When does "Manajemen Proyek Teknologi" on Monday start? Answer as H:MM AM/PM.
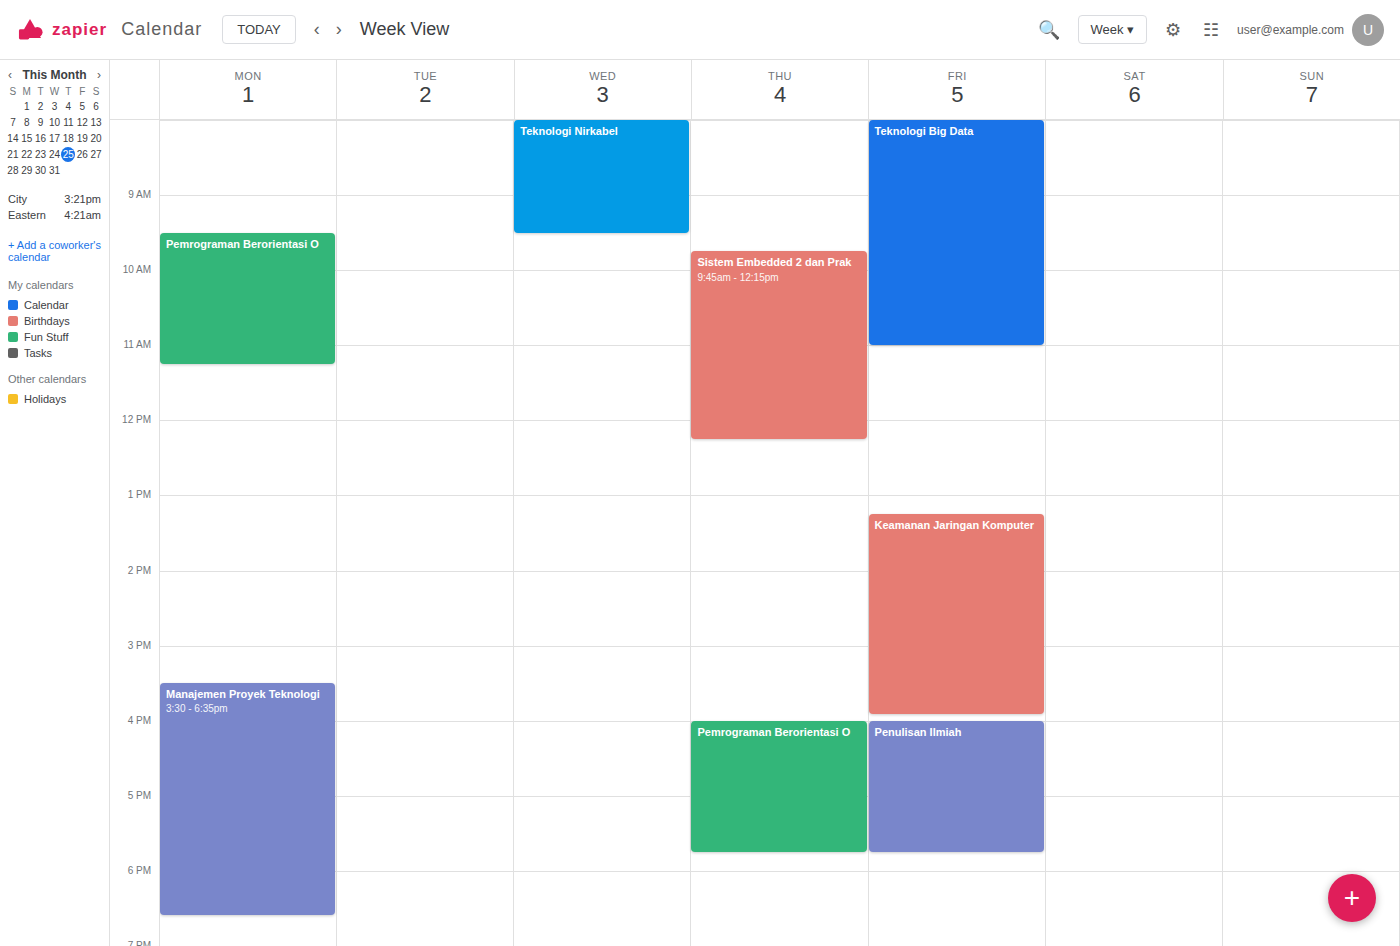
3:30 PM